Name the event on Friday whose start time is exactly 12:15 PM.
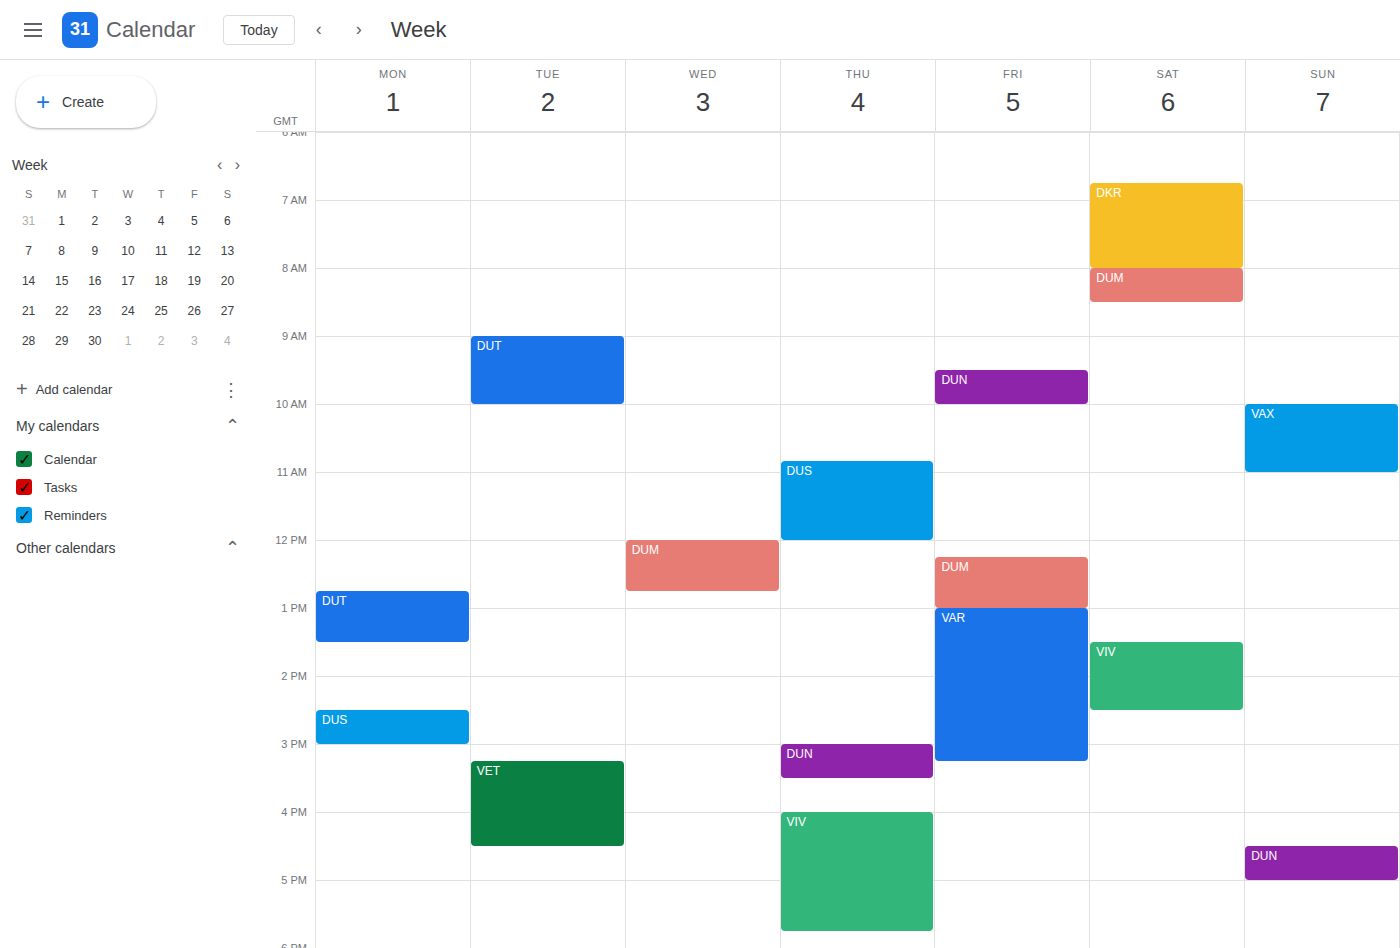
"DUM"